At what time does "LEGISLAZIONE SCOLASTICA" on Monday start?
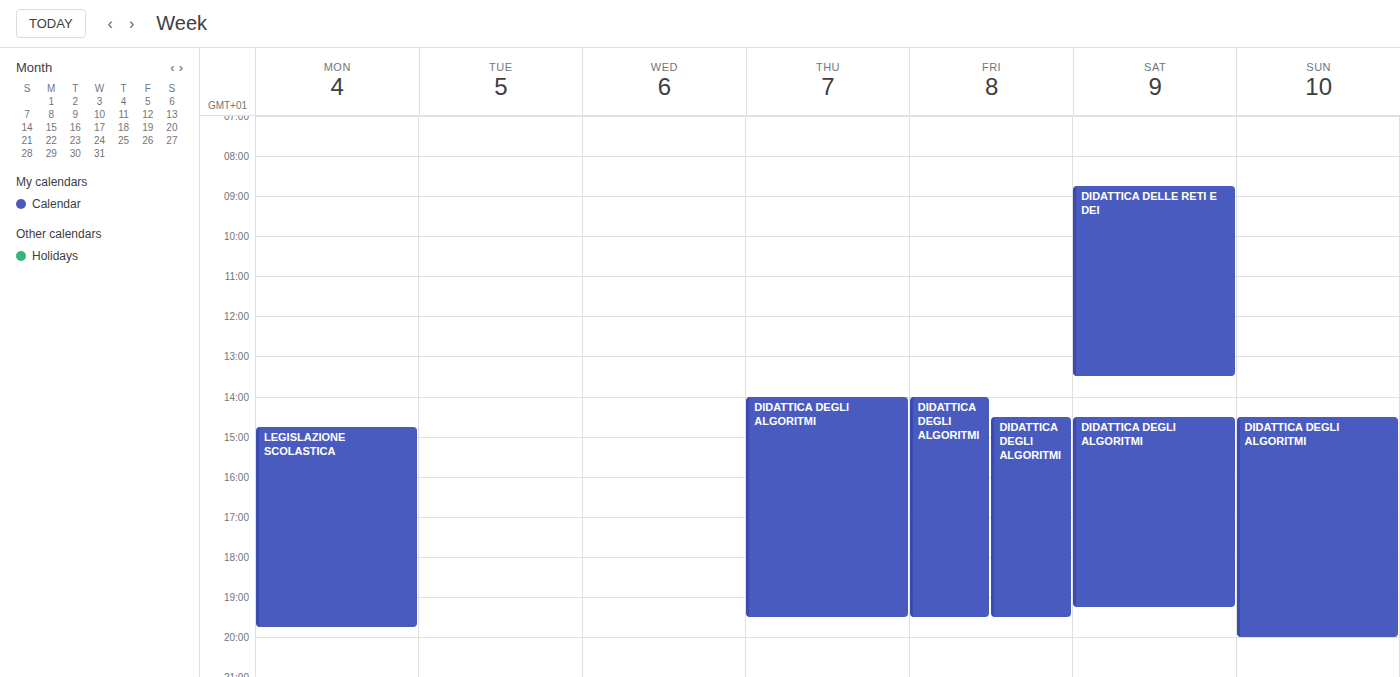
2:45 PM